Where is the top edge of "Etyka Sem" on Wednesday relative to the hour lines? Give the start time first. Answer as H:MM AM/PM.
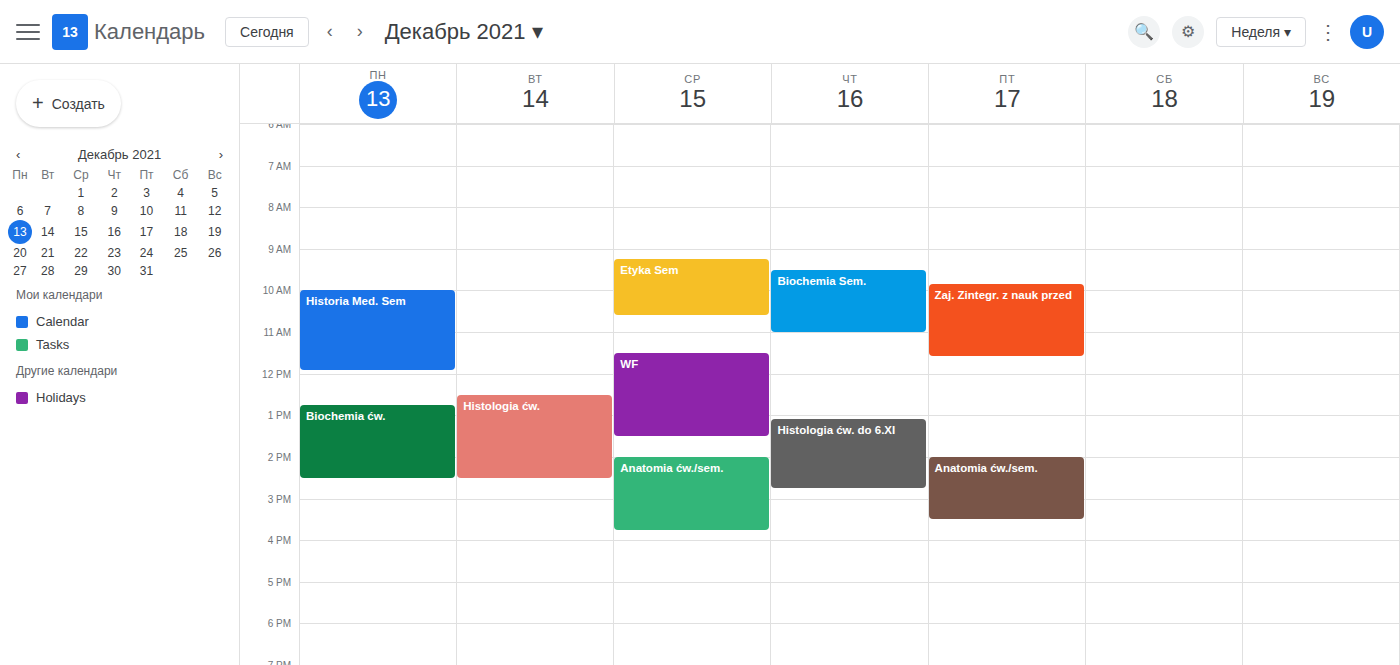
9:15 AM -- neither: a quarter of the way from the 9 AM line to the 10 AM line.